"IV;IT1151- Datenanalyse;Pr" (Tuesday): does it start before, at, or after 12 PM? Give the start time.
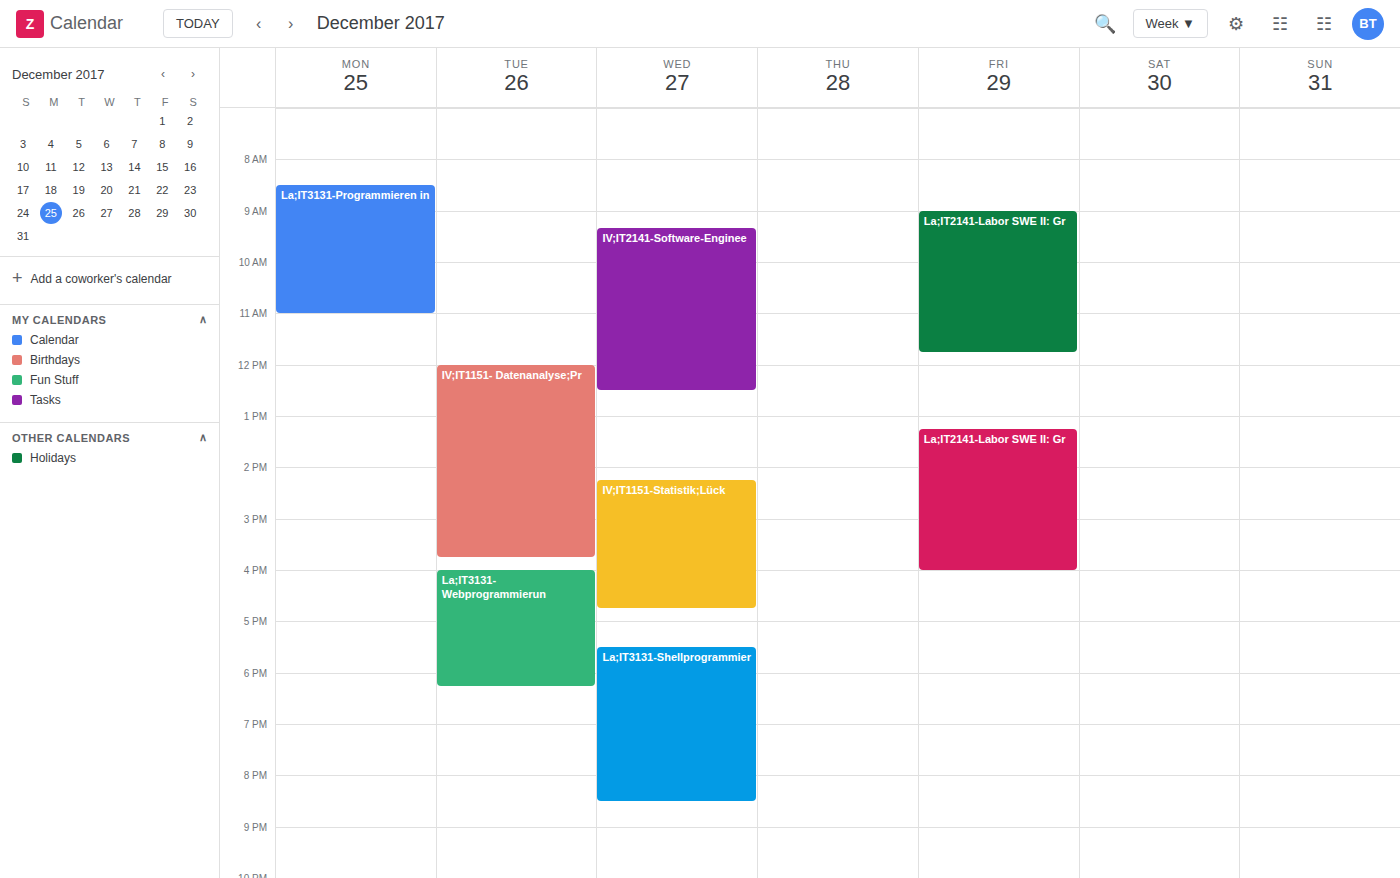
12:00 PM -- exactly at 12 PM, on the 12 PM line.